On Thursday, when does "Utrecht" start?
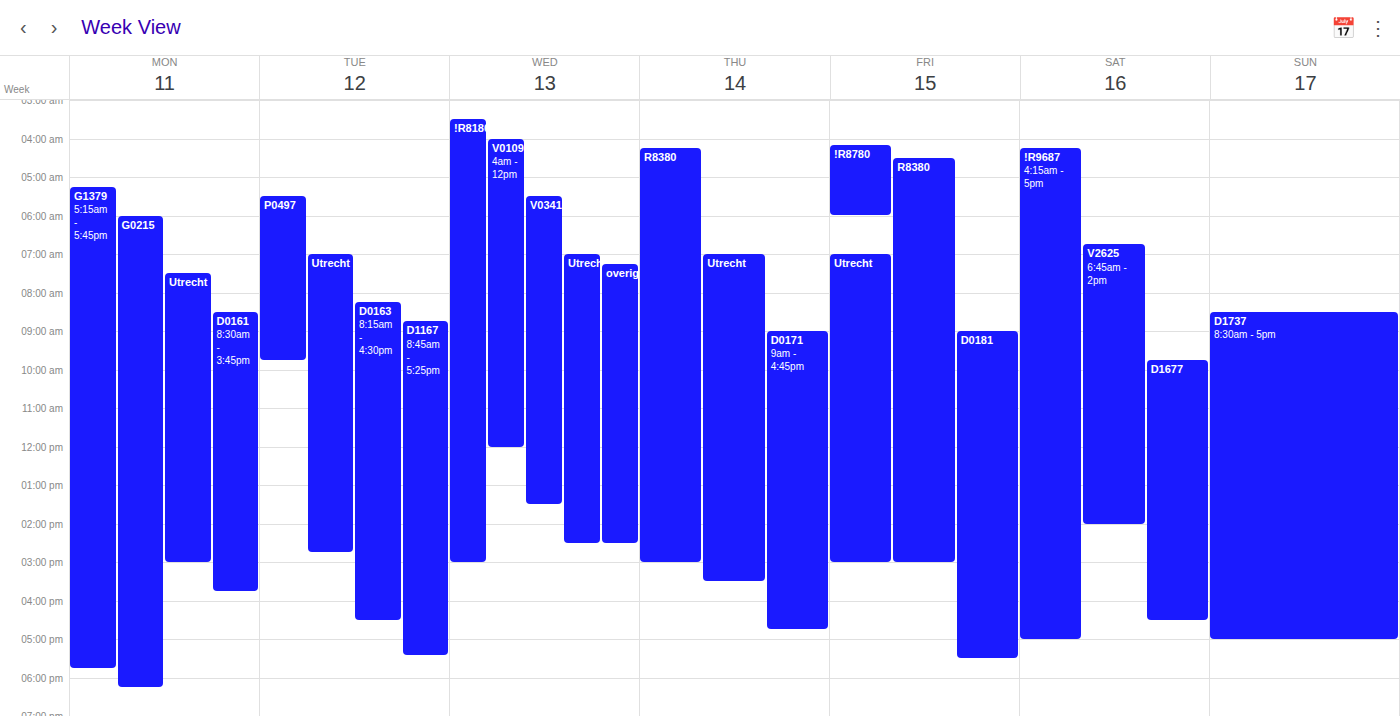
07:00